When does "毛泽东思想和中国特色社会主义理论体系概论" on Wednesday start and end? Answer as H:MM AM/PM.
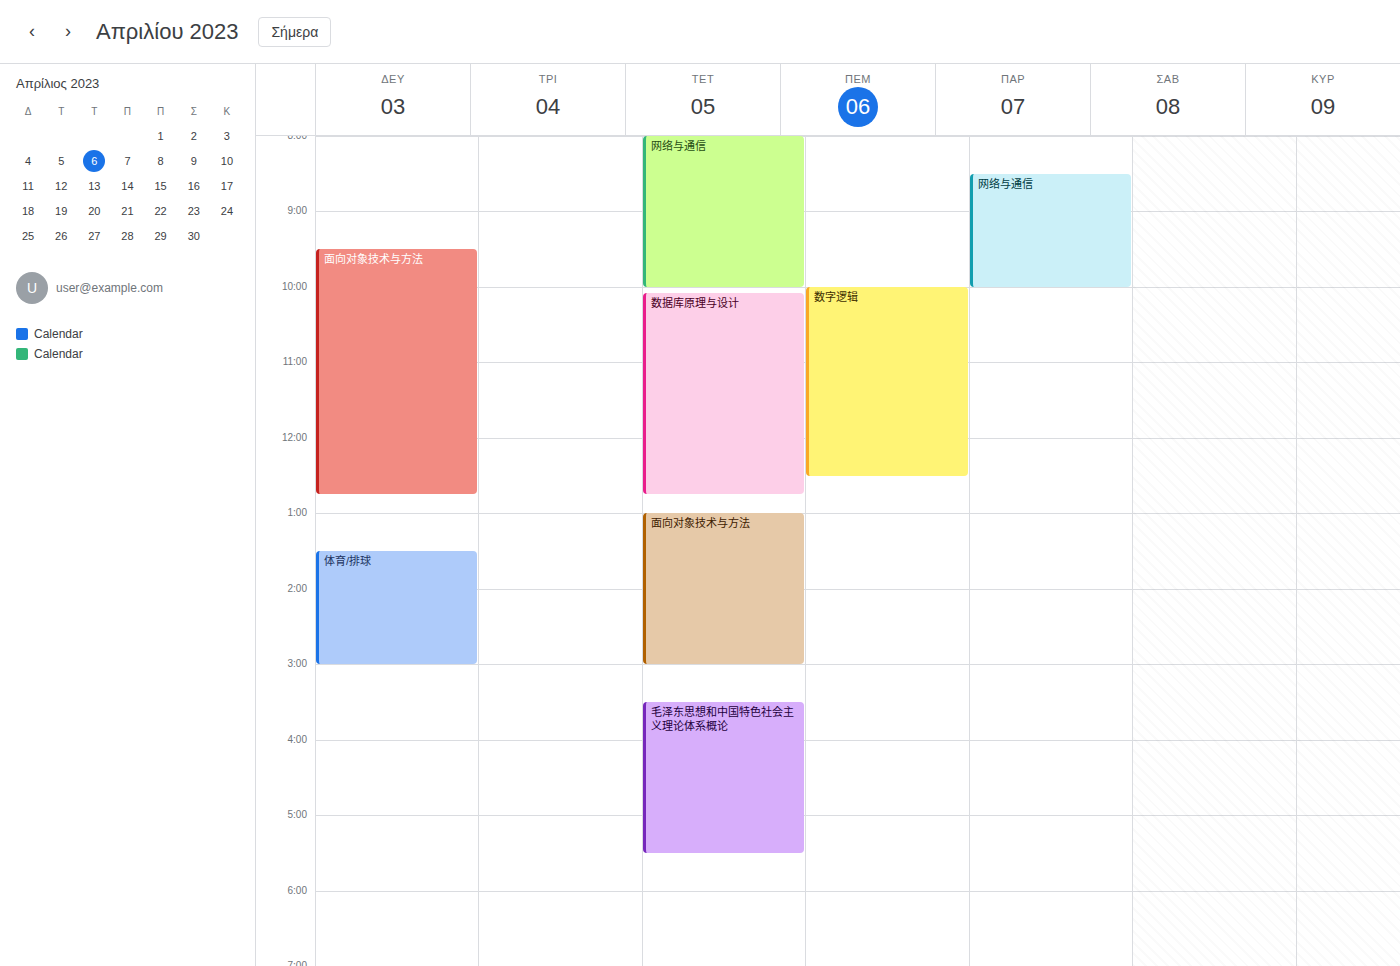
3:30 PM to 5:30 PM